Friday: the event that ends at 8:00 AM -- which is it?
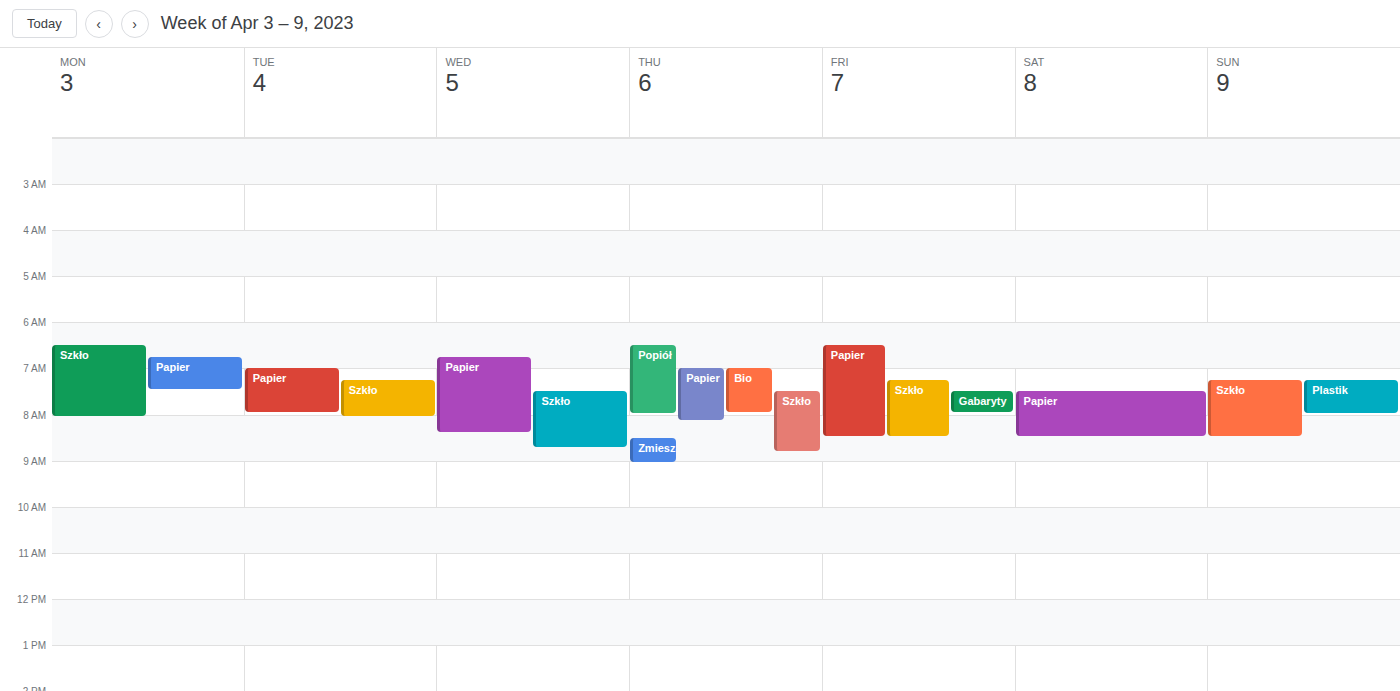
"Gabaryty"